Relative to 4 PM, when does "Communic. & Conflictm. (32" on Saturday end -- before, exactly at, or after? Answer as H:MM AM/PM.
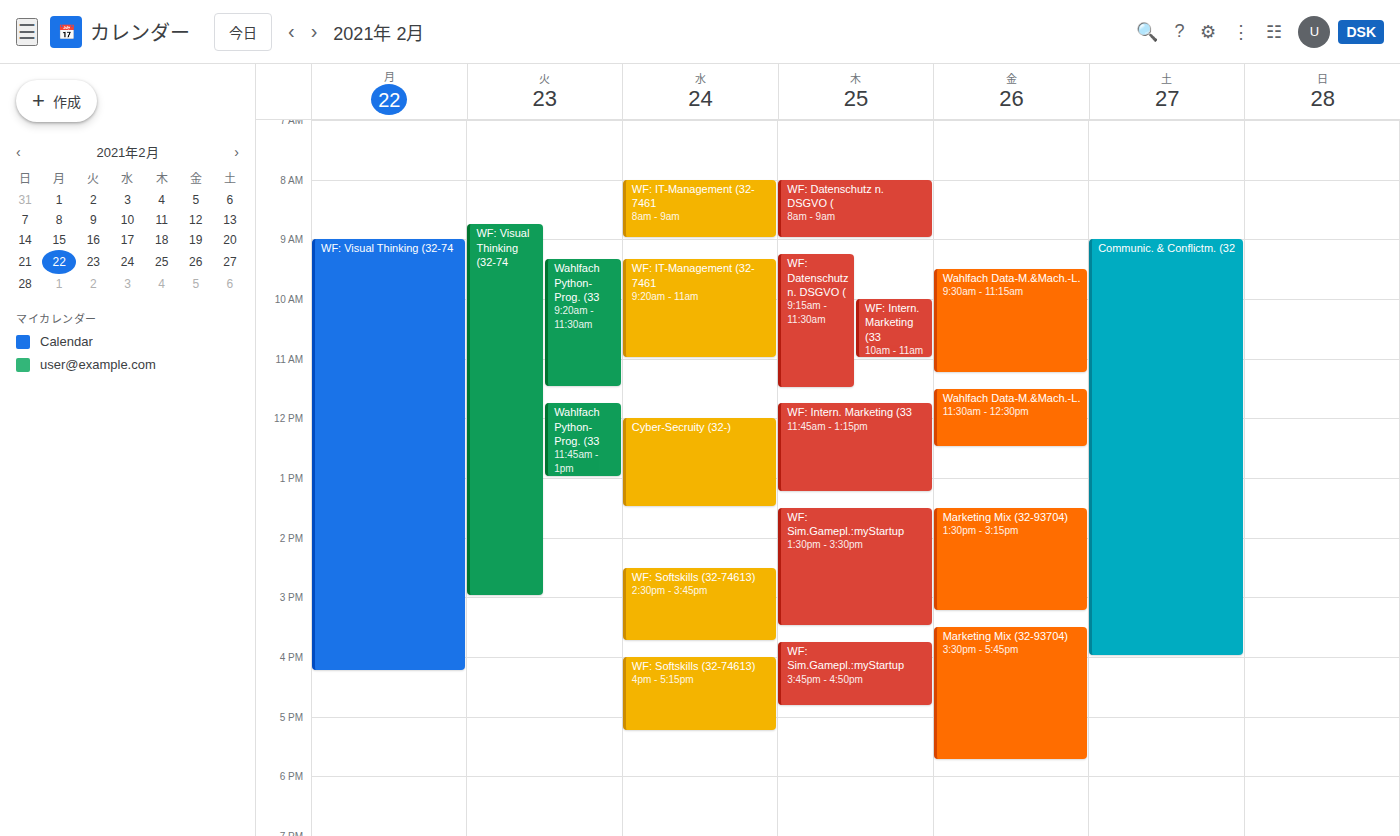
4:00 PM -- exactly at 4 PM, on the 4 PM line.